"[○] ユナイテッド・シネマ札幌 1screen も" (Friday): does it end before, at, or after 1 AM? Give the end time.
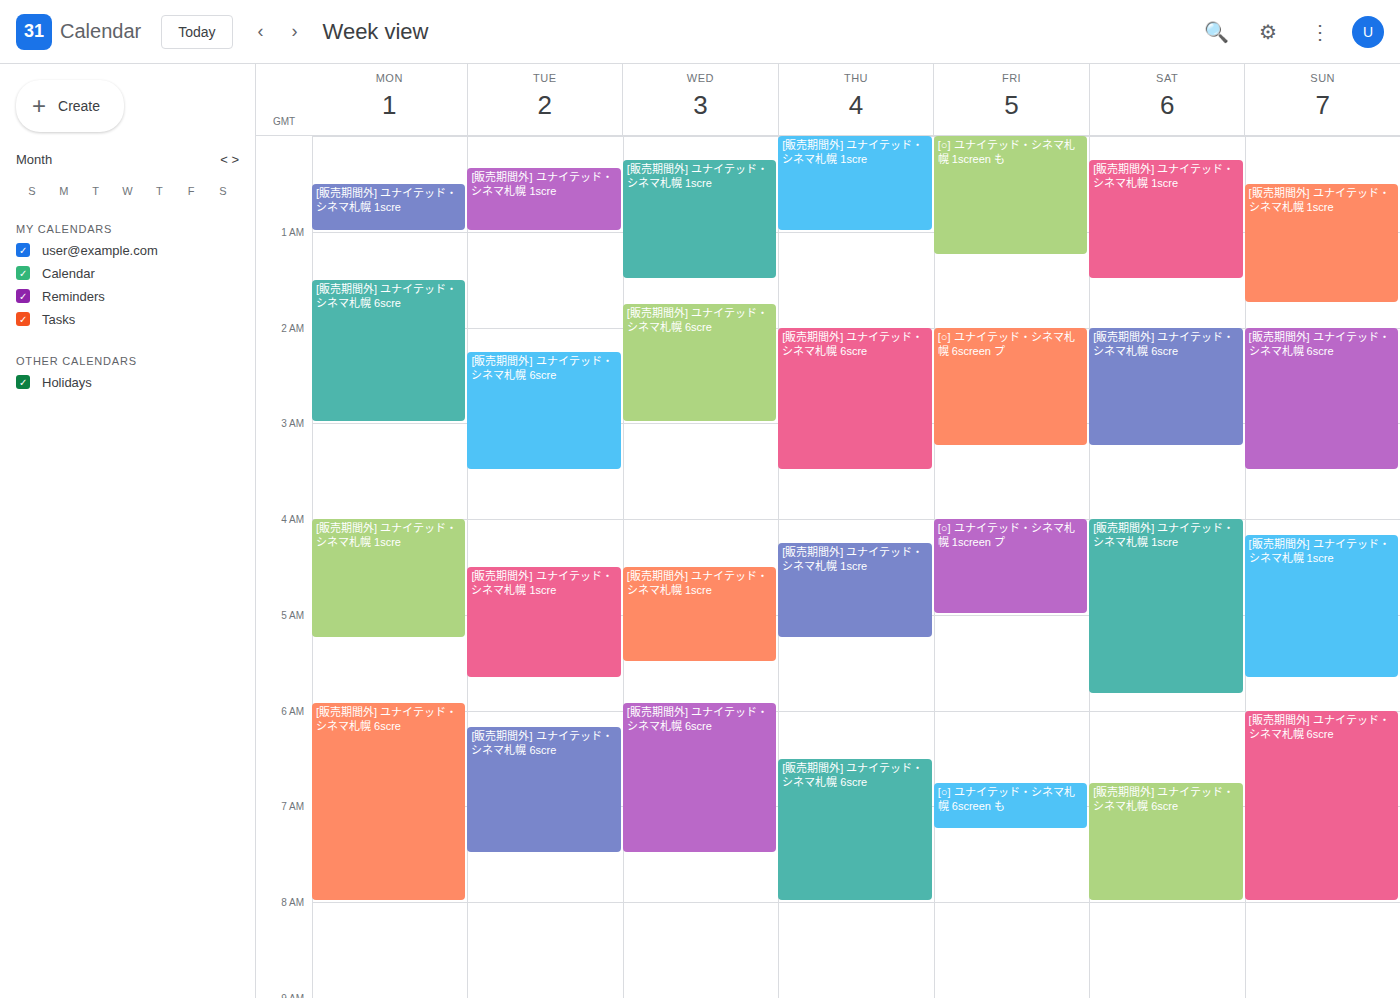
1:15 AM -- after 1 AM, 15 minutes below the 1 AM line.